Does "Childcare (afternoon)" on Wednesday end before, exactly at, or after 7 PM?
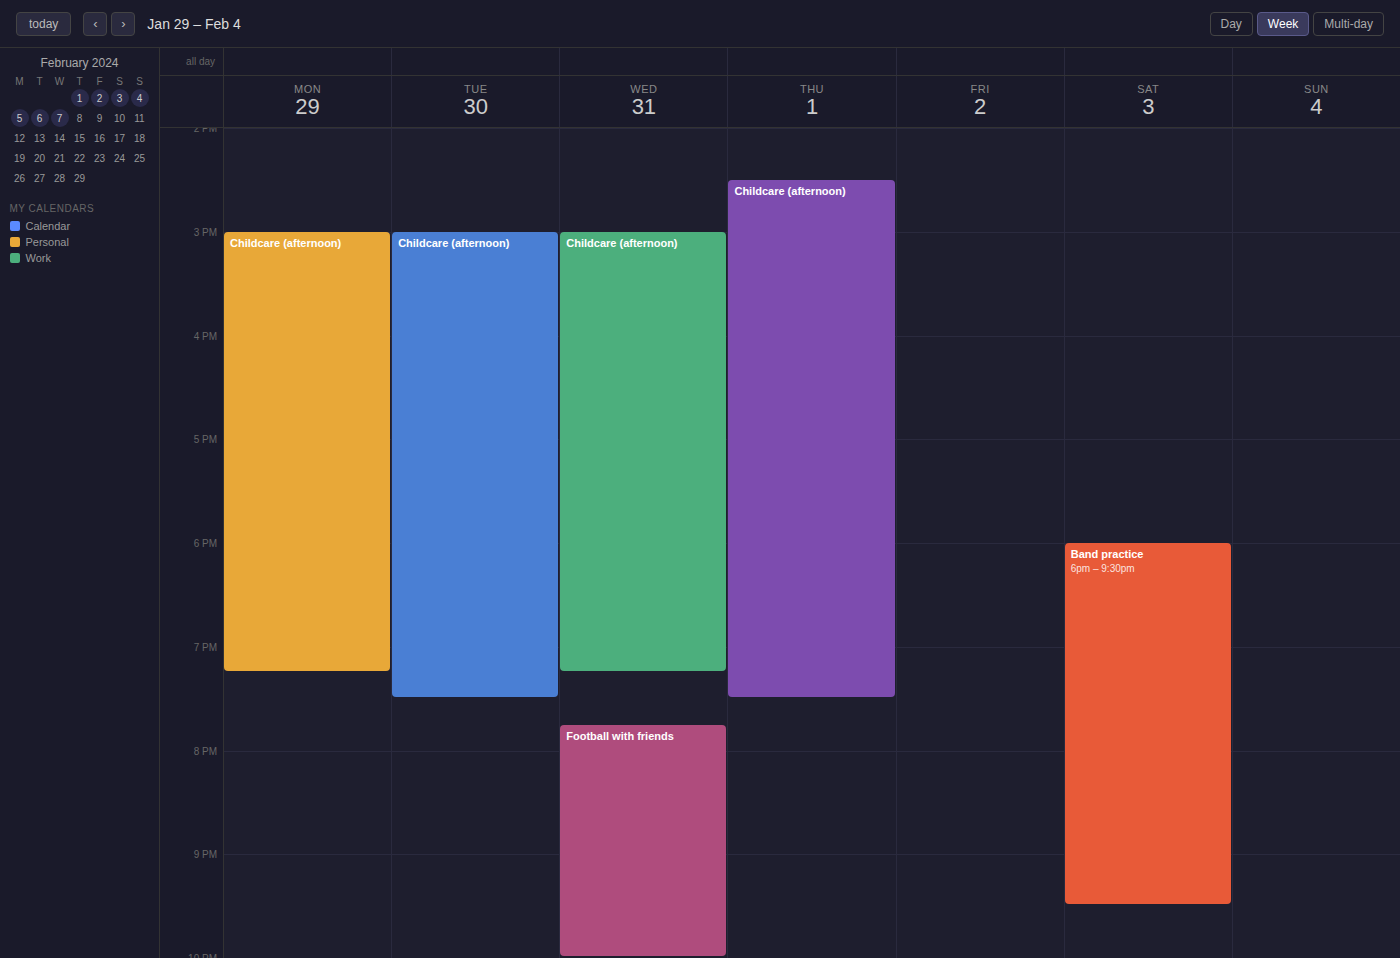
7:15 PM -- after 7 PM, 15 minutes below the 7 PM line.